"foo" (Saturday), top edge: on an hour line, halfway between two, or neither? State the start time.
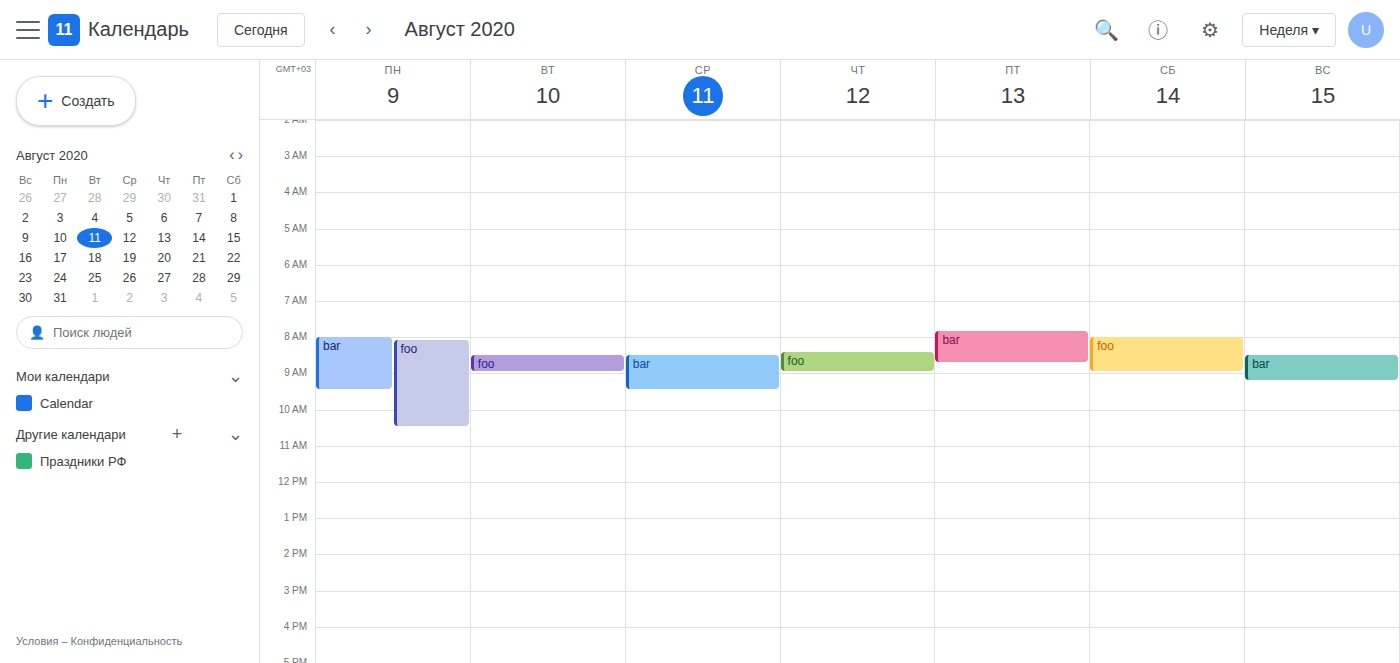
8:00 AM -- exactly on the 8 AM line.